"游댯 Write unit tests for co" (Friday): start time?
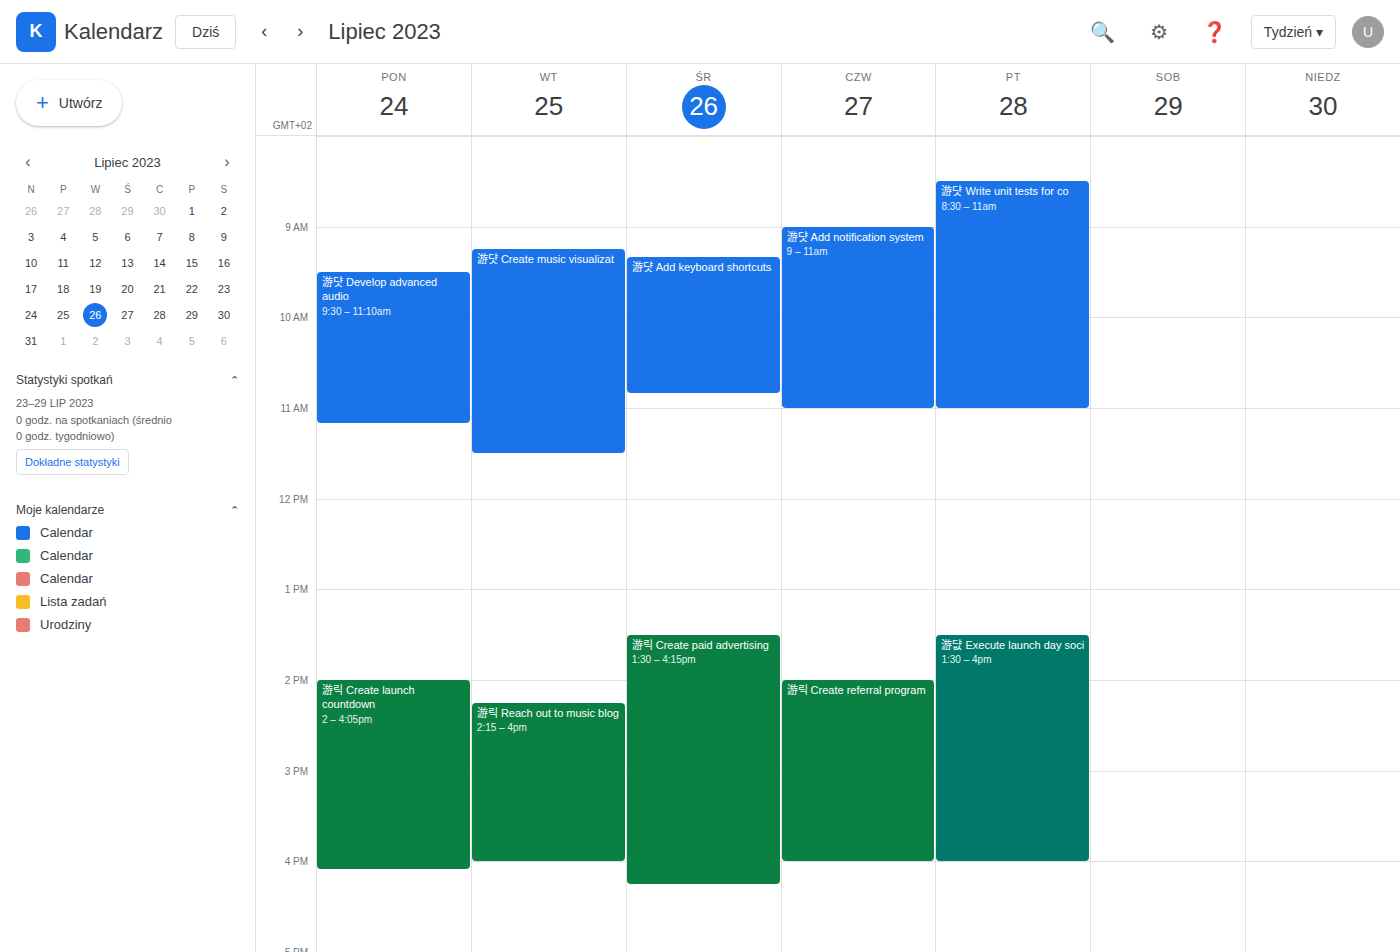
8:30 AM